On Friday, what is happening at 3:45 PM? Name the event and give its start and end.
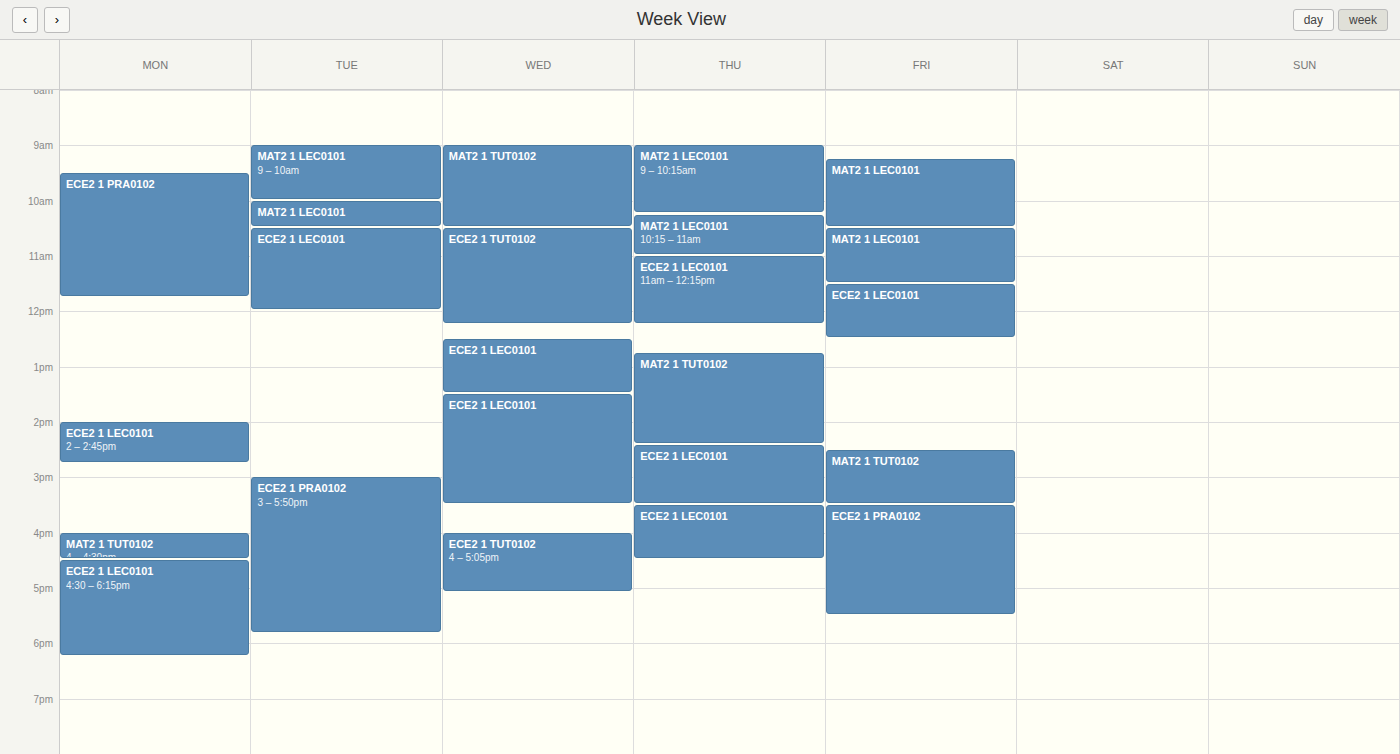
"ECE2 1 PRA0102", 3:30 PM to 5:30 PM